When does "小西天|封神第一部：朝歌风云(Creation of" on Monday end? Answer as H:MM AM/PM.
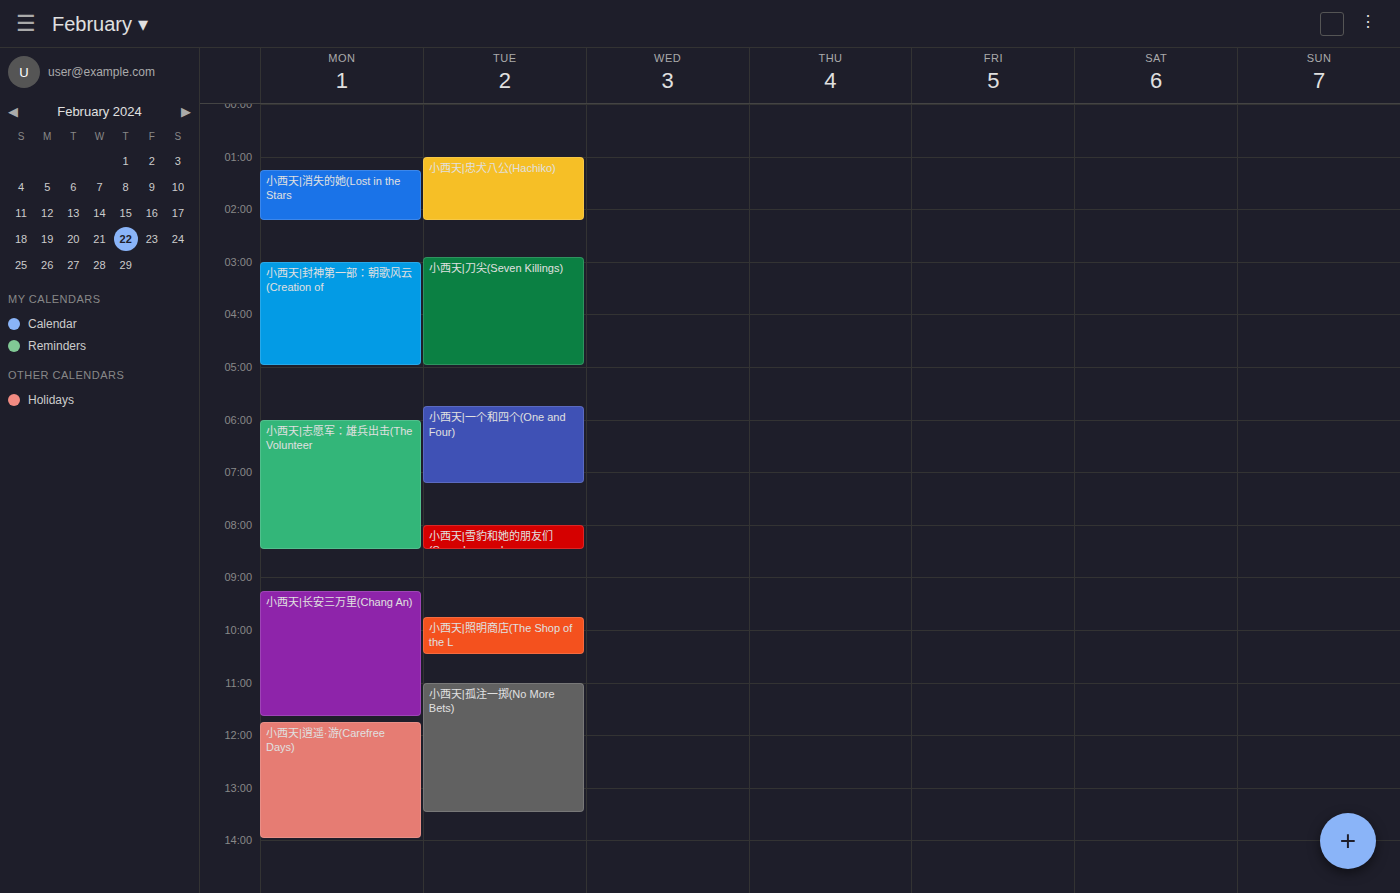
5:00 AM